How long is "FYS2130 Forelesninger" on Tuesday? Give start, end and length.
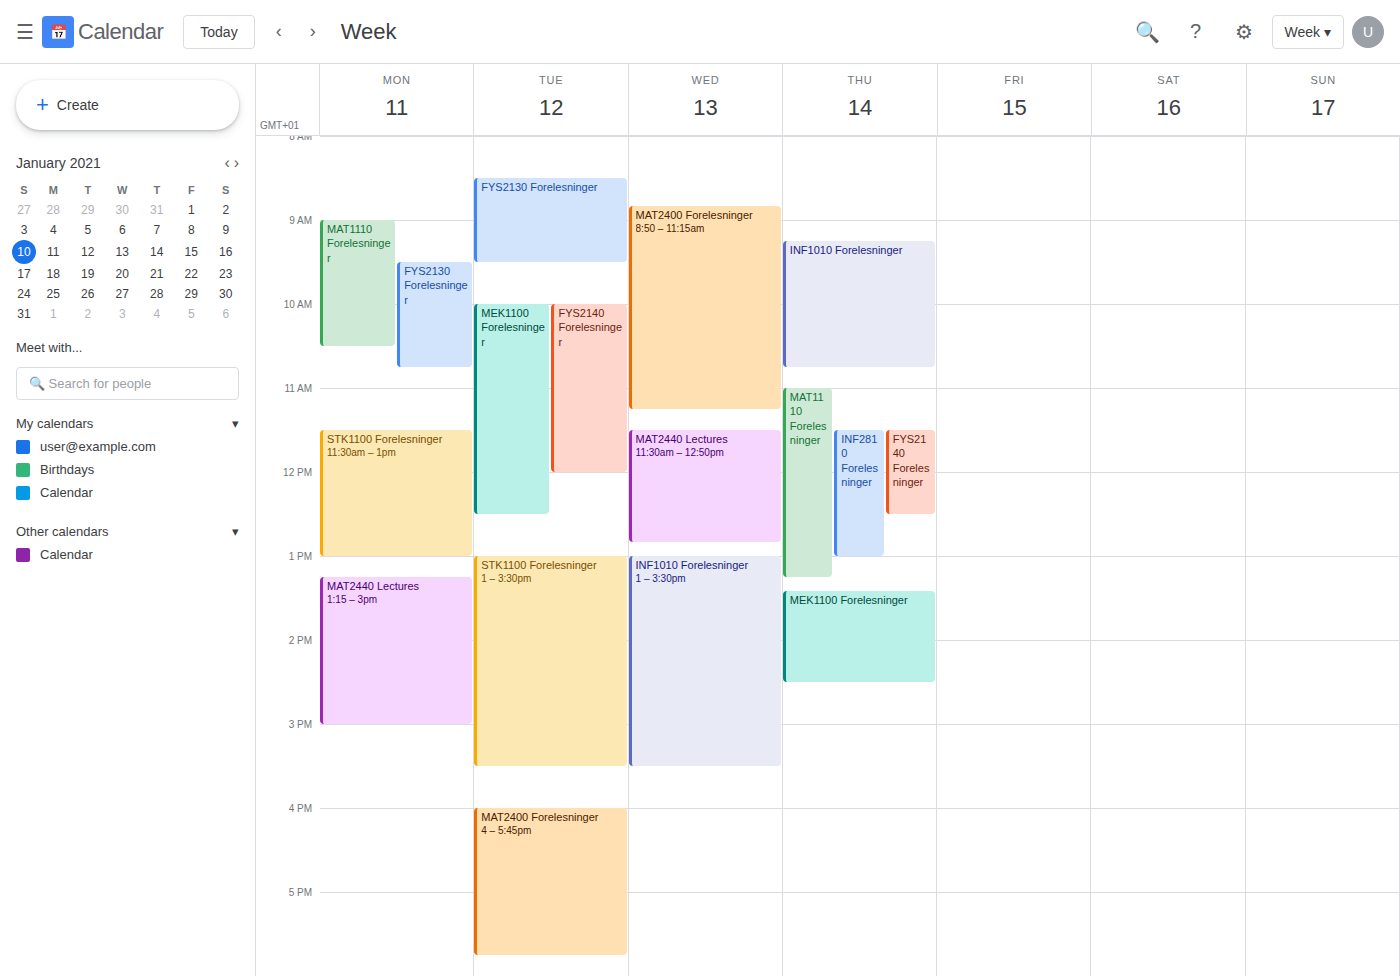
08:30 to 09:30, 1 hour